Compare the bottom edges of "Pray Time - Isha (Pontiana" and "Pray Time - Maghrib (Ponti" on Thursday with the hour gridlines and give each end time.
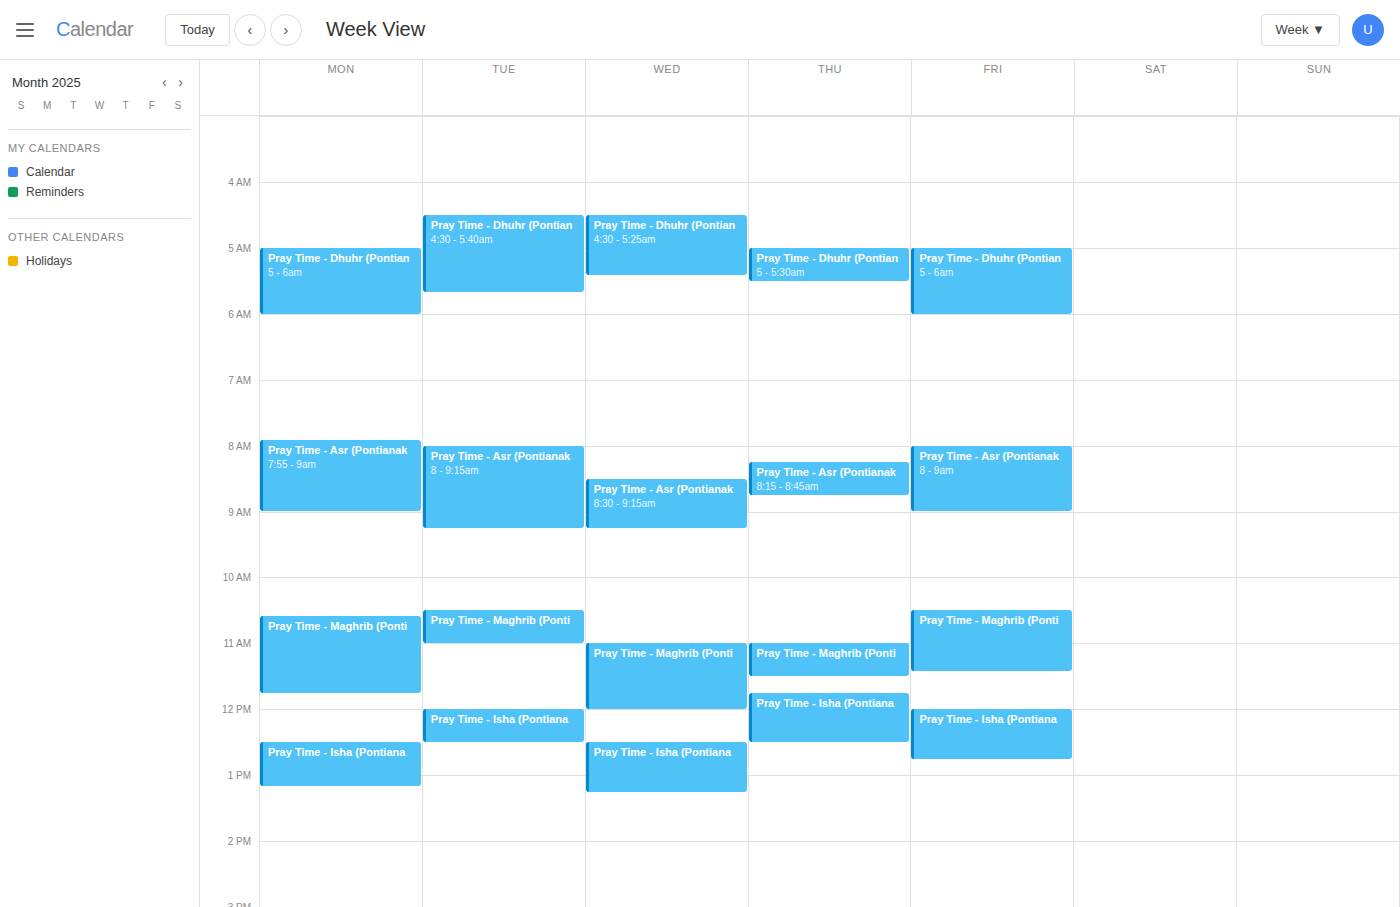
"Pray Time - Isha (Pontiana": 12:30 PM, halfway between the 12 PM and 1 PM lines. "Pray Time - Maghrib (Ponti": 11:30 AM, halfway between the 11 AM and 12 PM lines.